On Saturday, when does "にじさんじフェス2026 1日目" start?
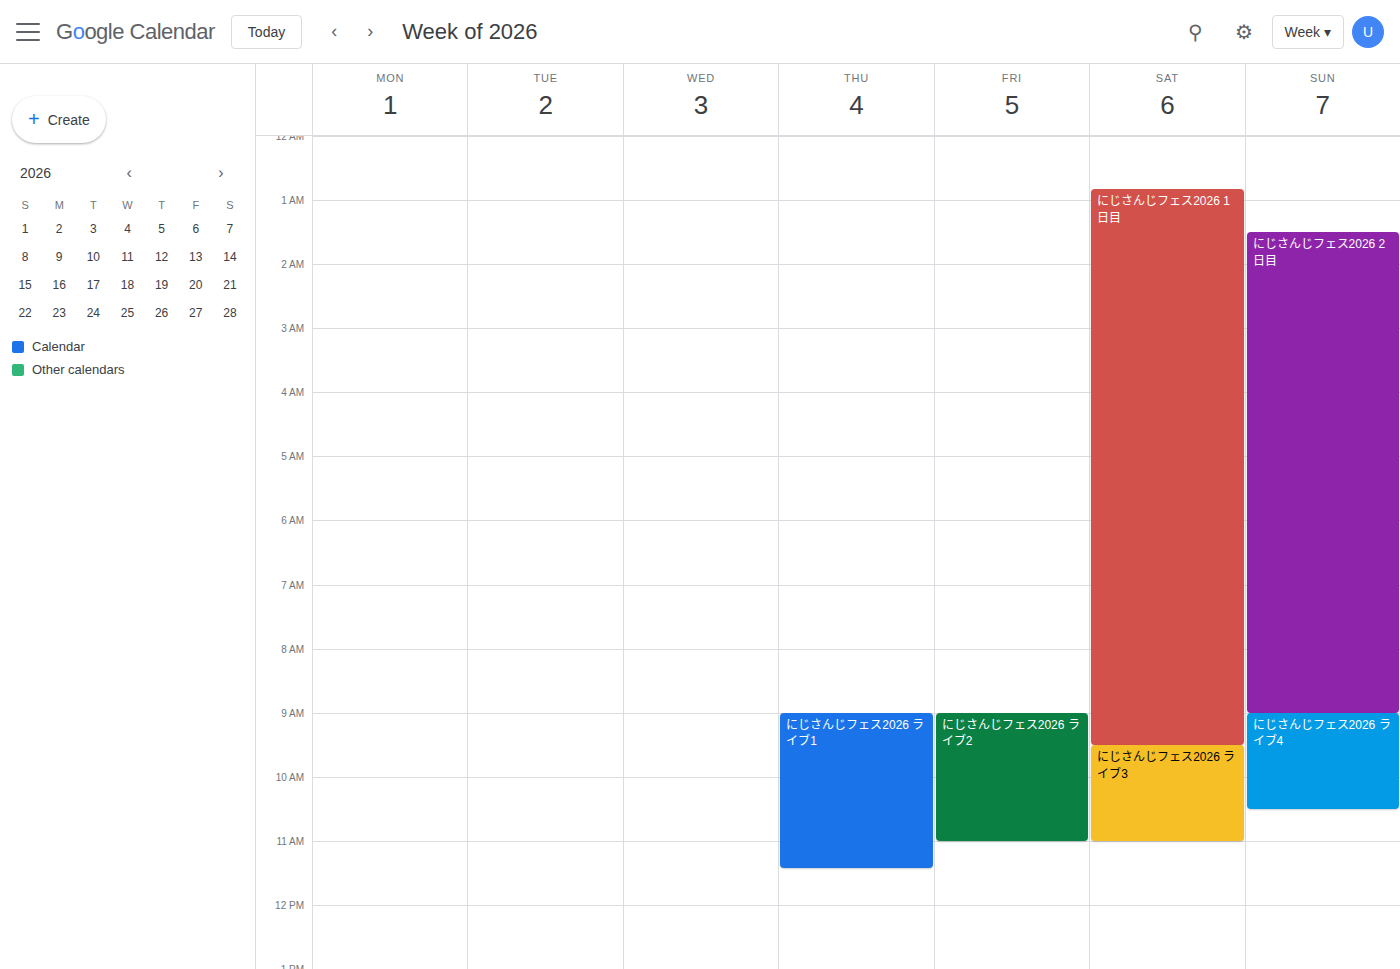
00:50